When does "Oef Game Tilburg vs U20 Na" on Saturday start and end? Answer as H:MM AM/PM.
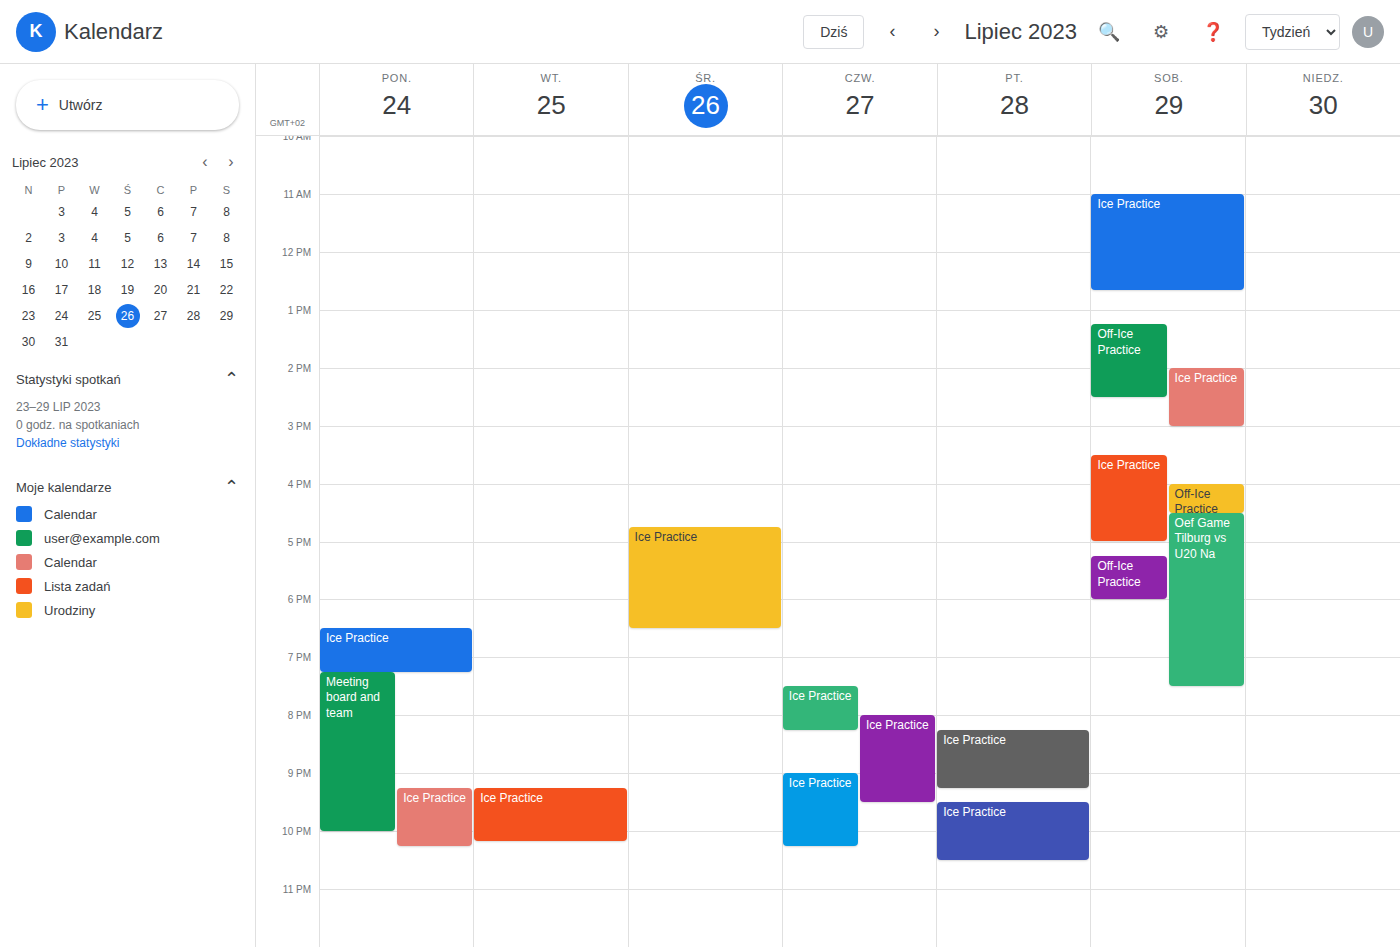
4:30 PM to 7:30 PM